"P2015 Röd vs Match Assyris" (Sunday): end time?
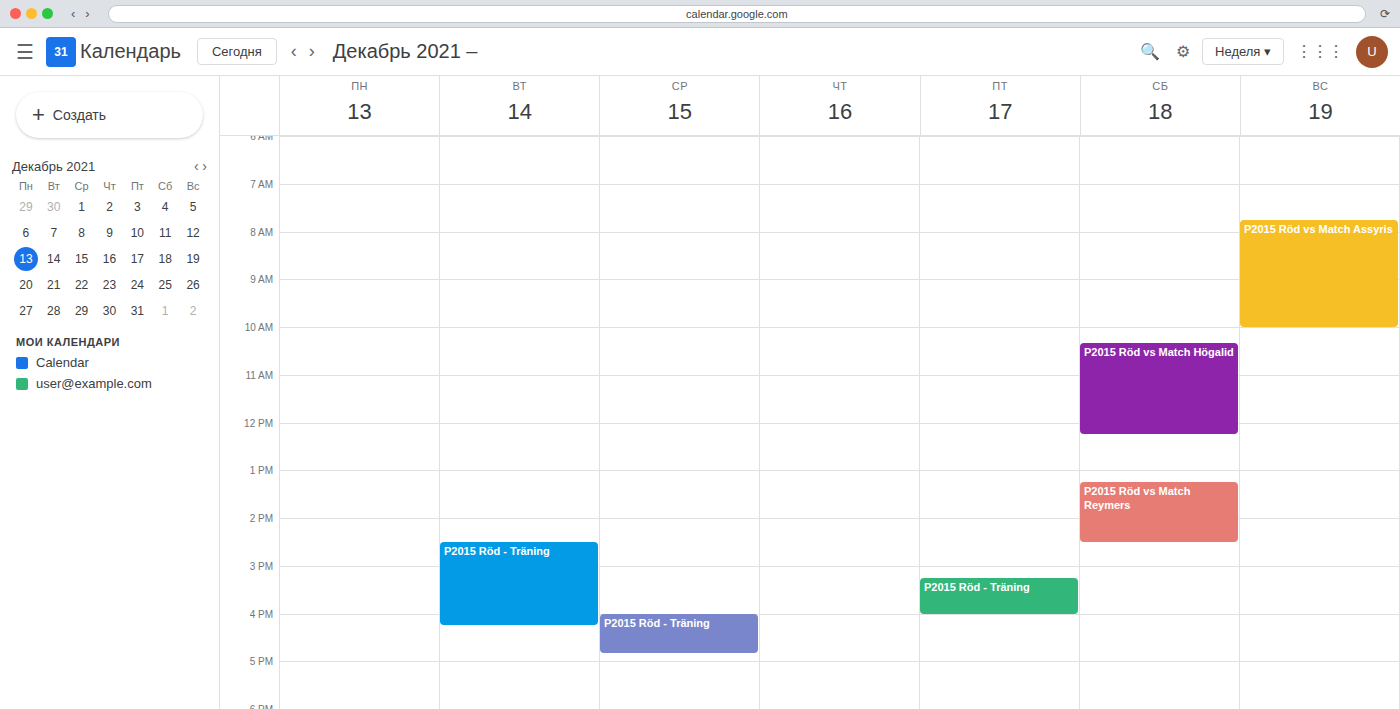
10:00 AM